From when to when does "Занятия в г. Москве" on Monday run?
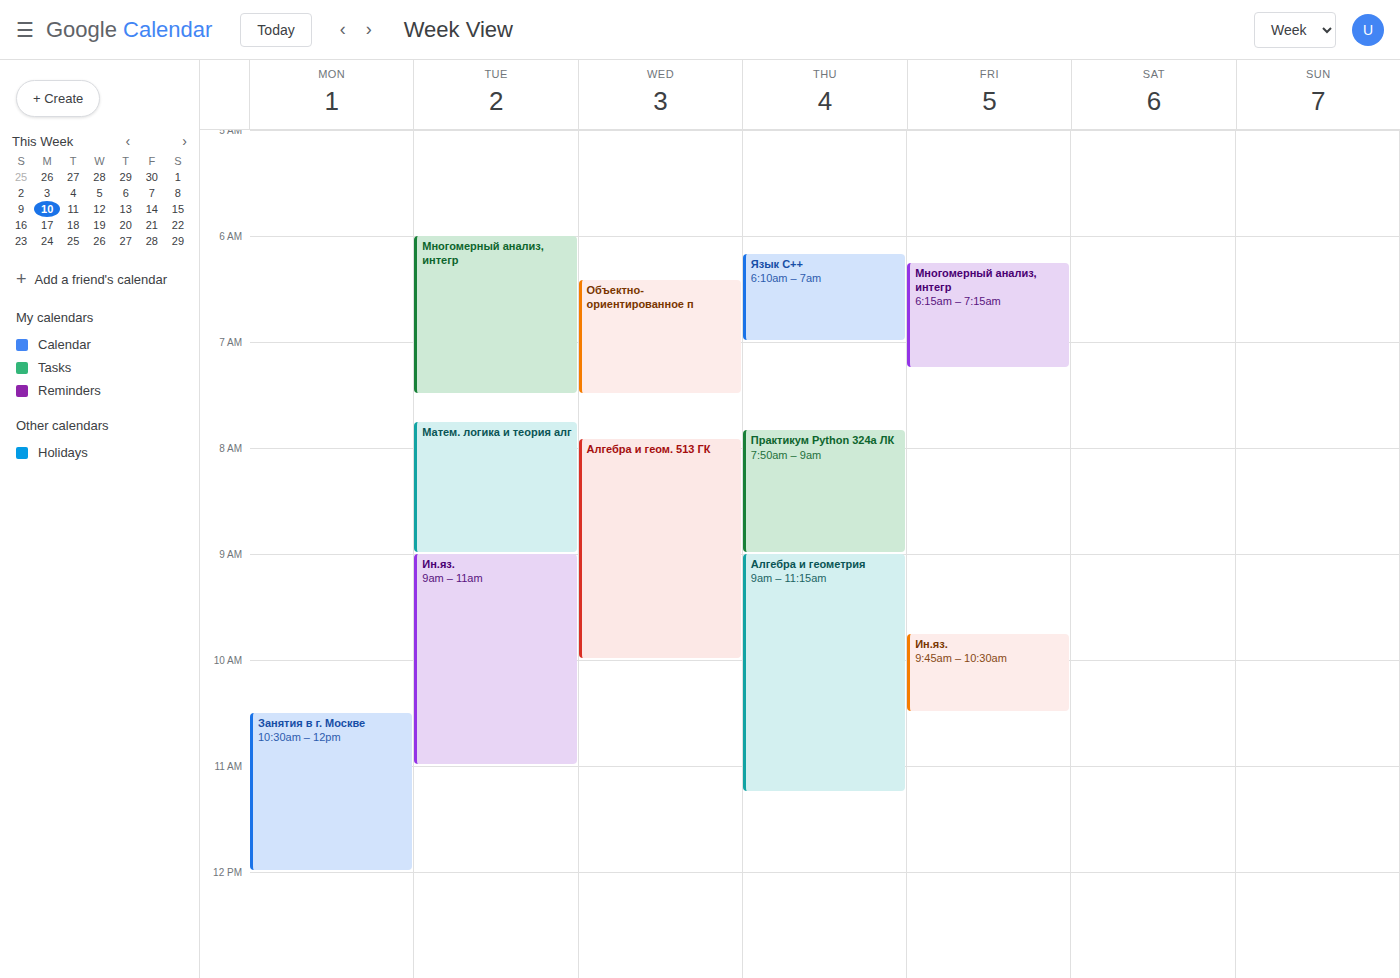
10:30 AM to 12:00 PM